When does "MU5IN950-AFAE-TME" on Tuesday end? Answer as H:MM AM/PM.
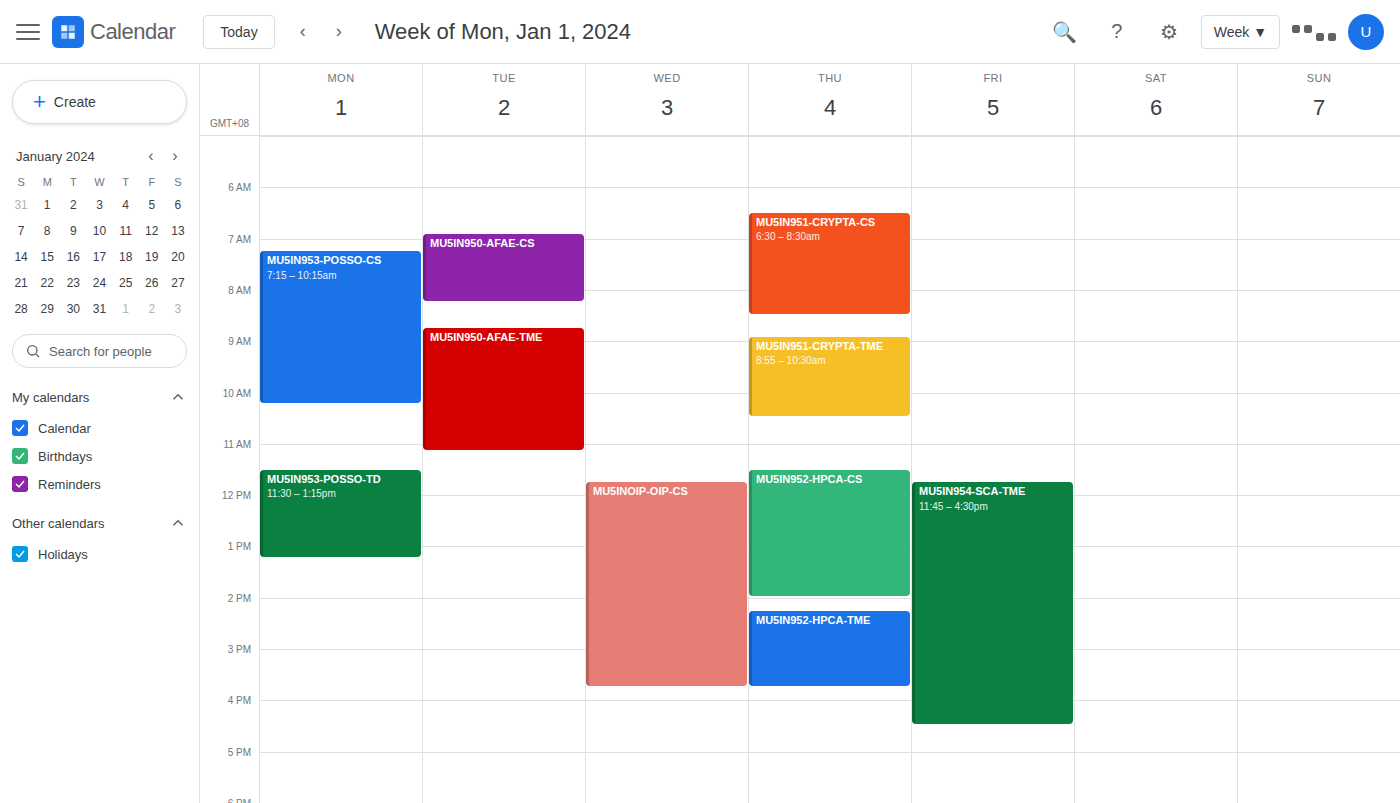
11:10 AM